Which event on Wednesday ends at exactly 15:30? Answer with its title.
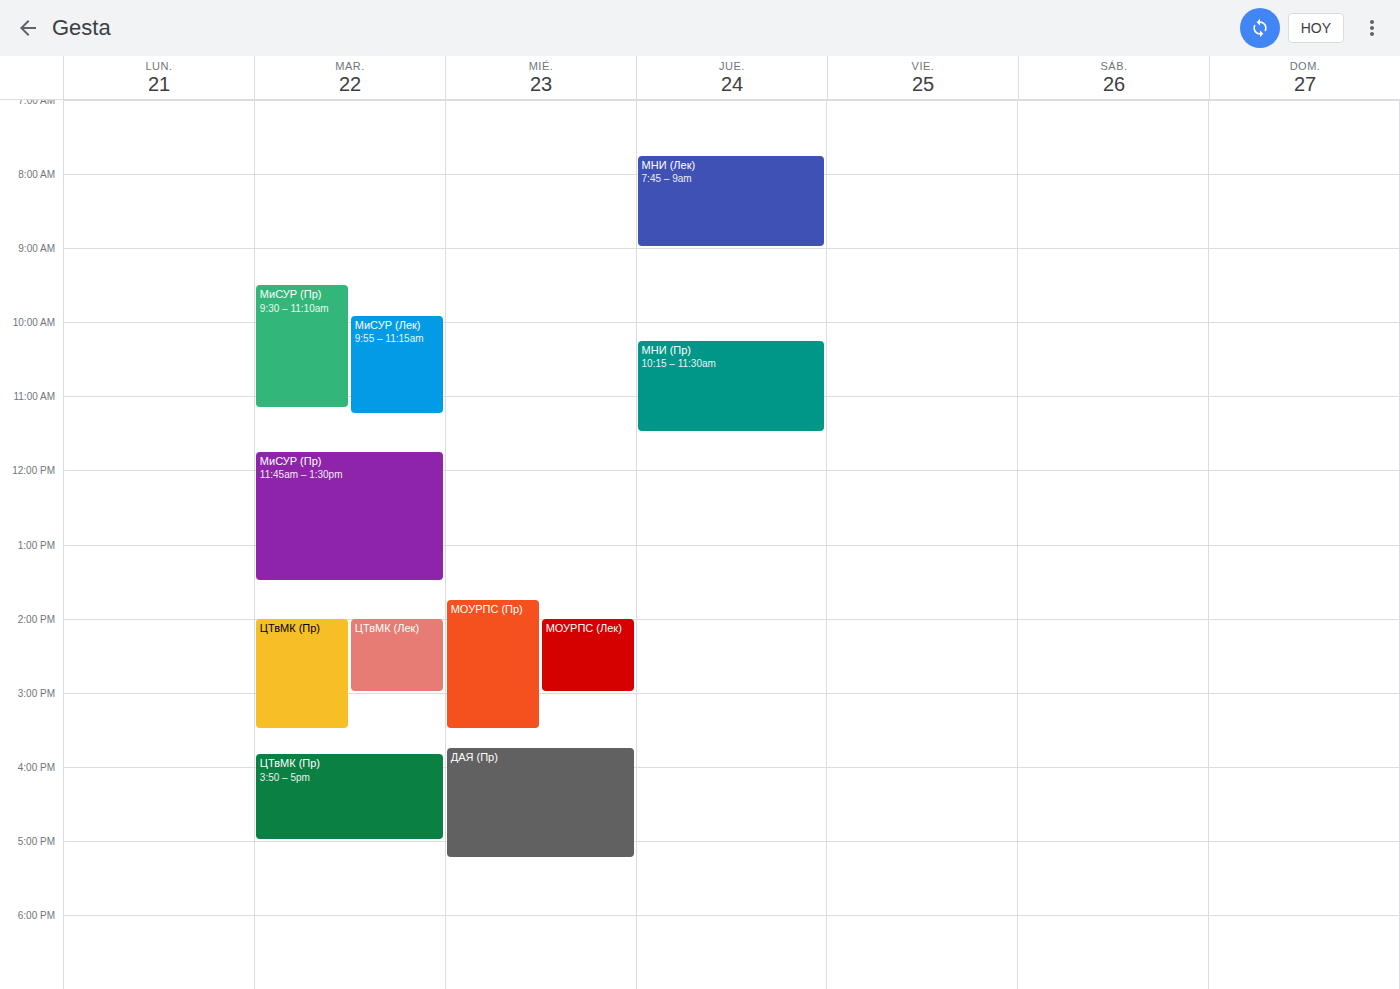
"МОУРПС (Пр)"